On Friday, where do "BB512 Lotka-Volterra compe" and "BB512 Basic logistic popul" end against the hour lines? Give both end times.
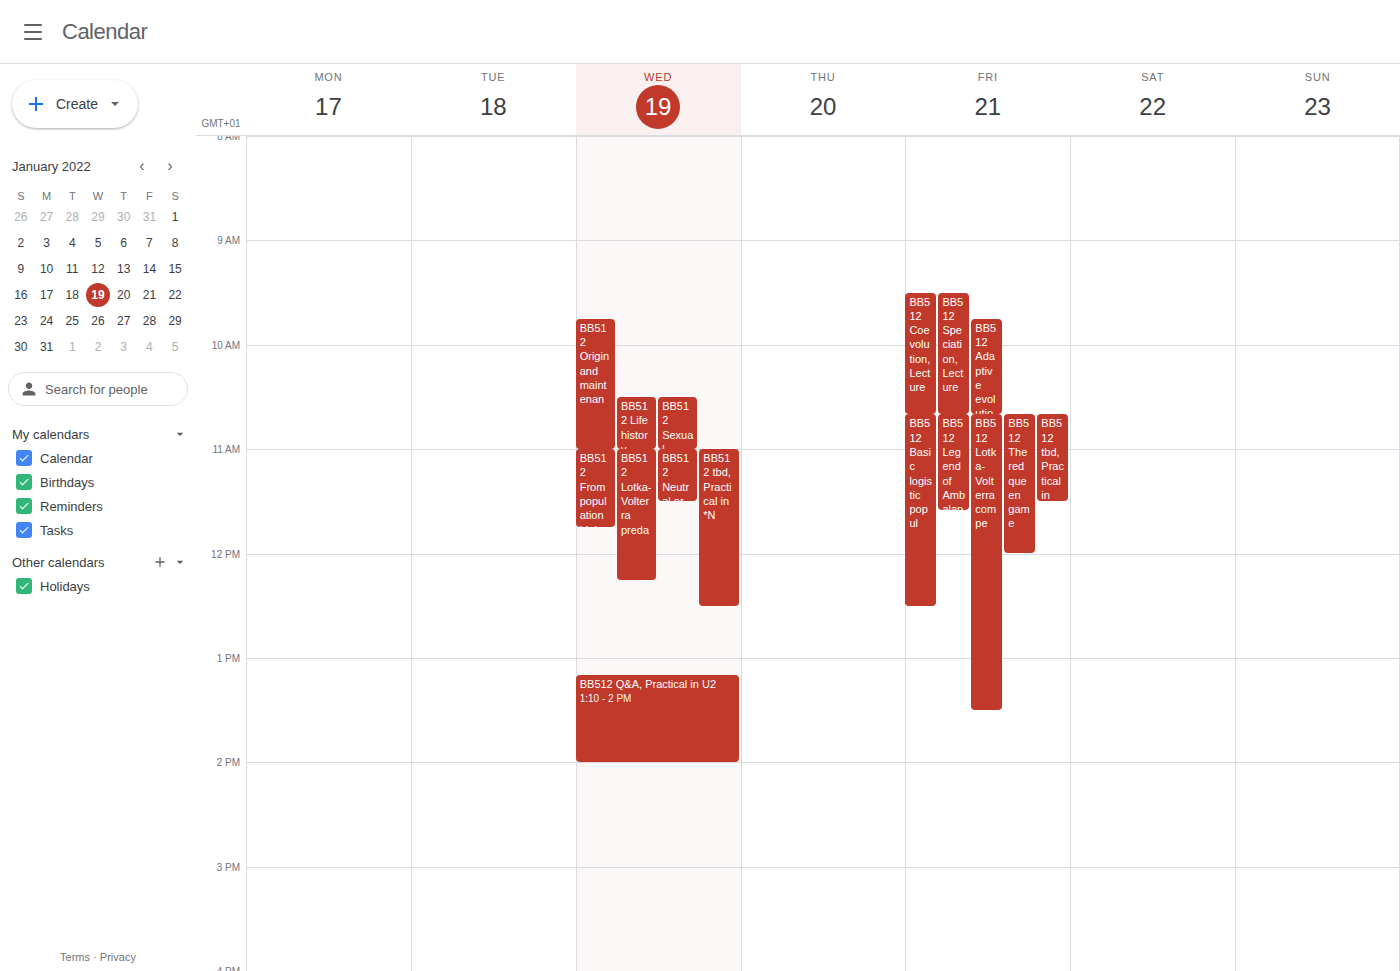
"BB512 Lotka-Volterra compe": 1:30 PM, halfway between the 1 PM and 2 PM lines. "BB512 Basic logistic popul": 12:30 PM, halfway between the 12 PM and 1 PM lines.